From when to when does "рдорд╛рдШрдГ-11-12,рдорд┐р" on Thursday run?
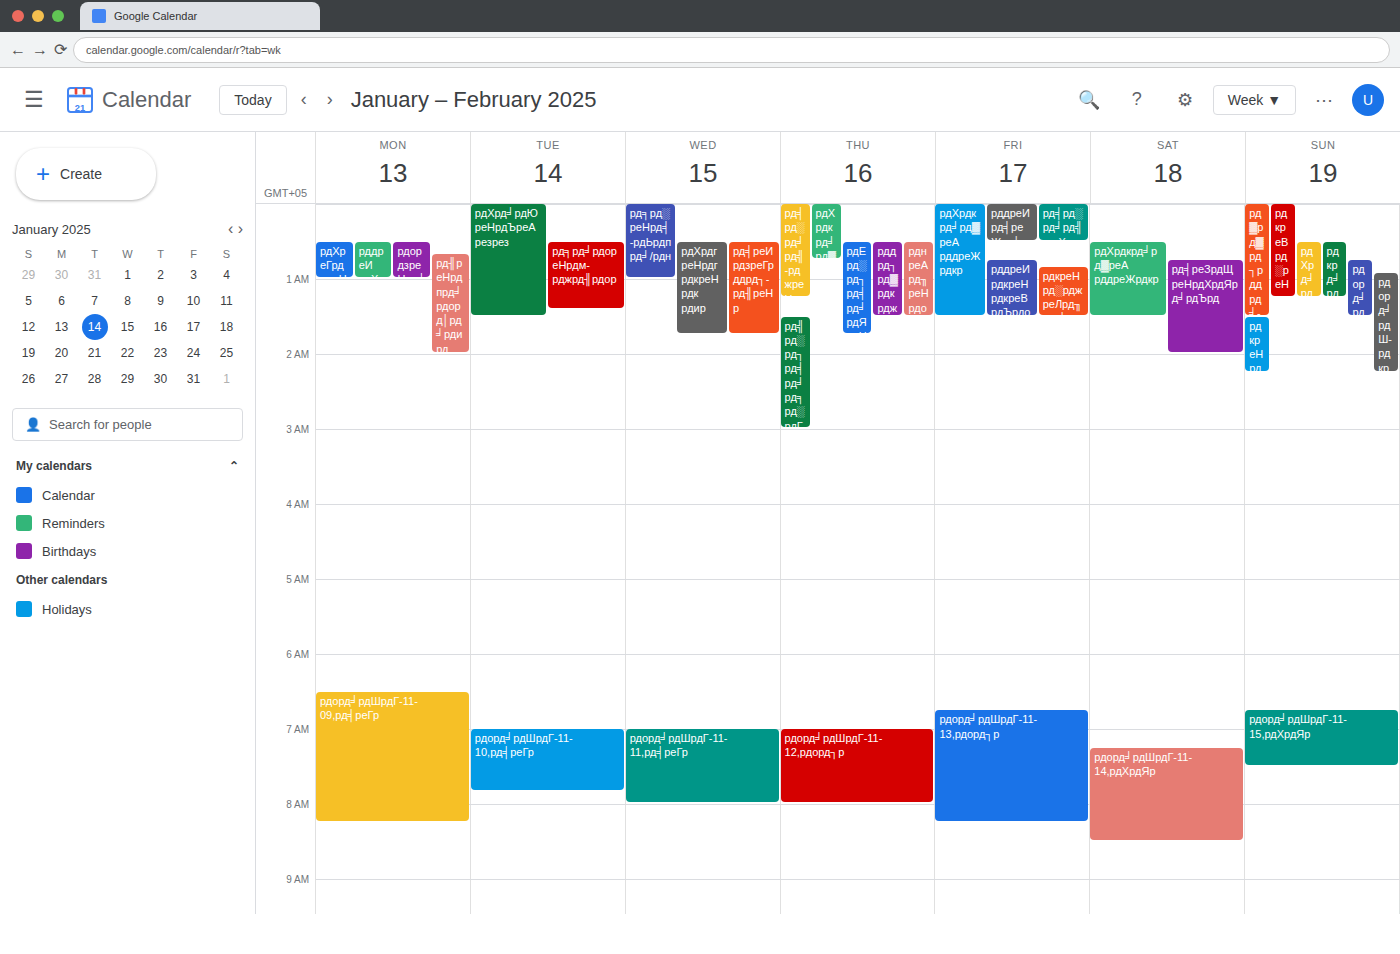
07:00 to 08:00